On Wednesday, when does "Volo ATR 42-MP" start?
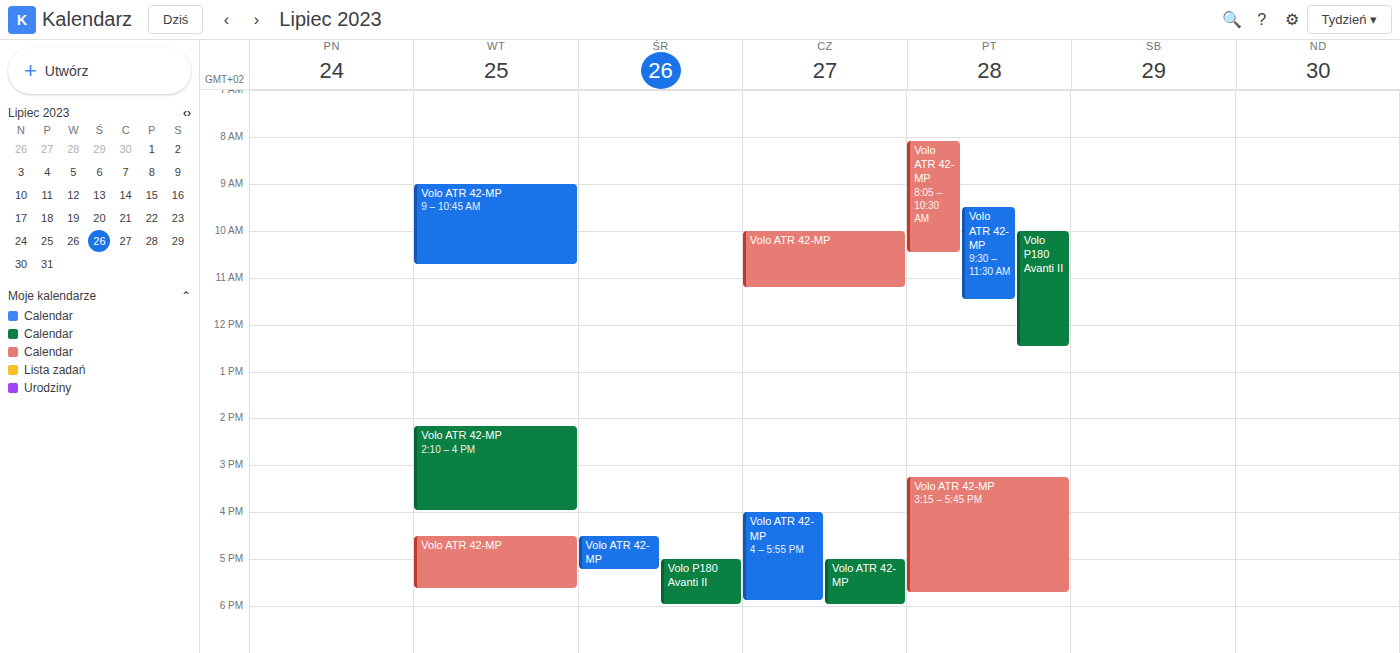
4:30 PM